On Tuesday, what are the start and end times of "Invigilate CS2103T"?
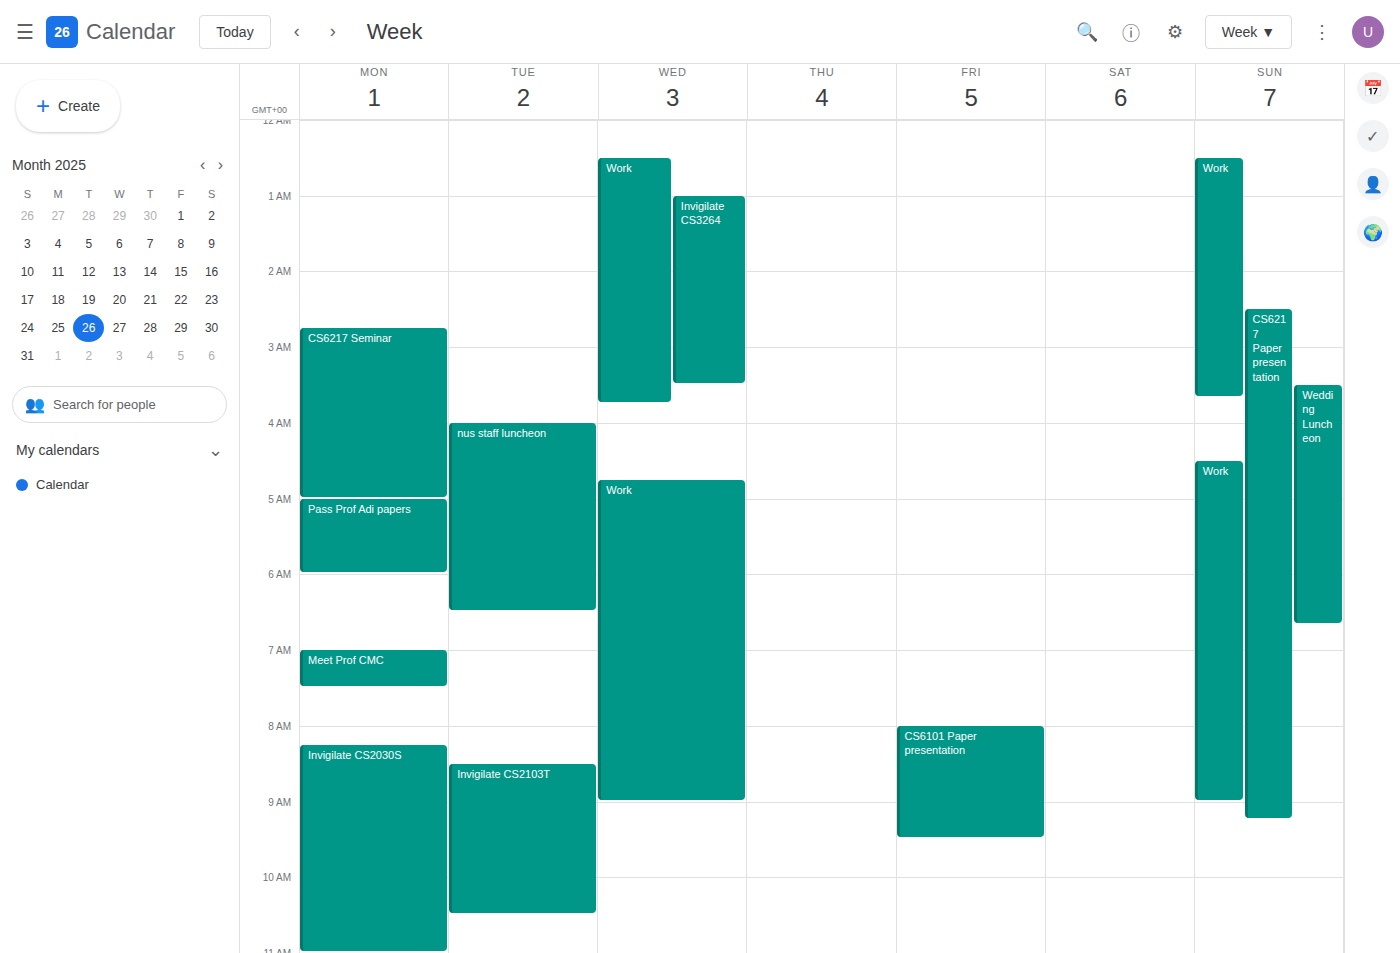
8:30 AM to 10:30 AM